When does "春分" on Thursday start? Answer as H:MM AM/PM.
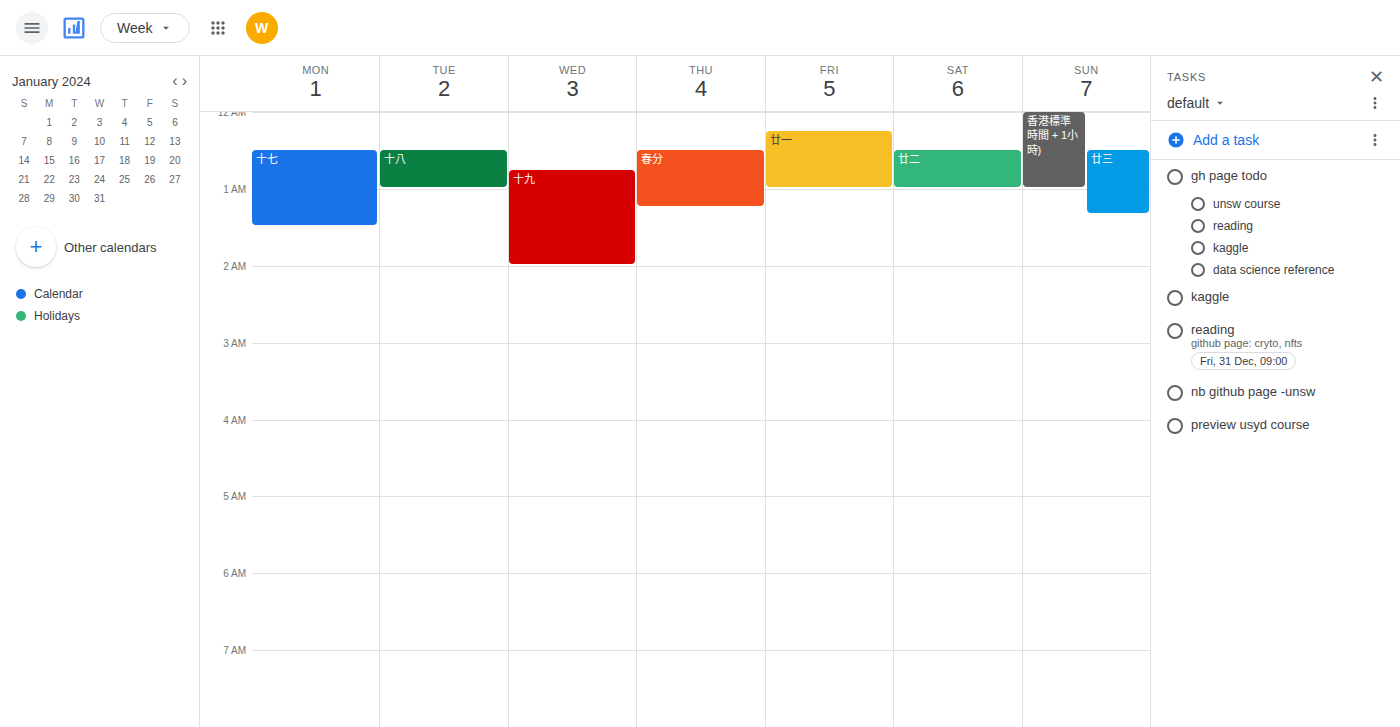
12:30 AM